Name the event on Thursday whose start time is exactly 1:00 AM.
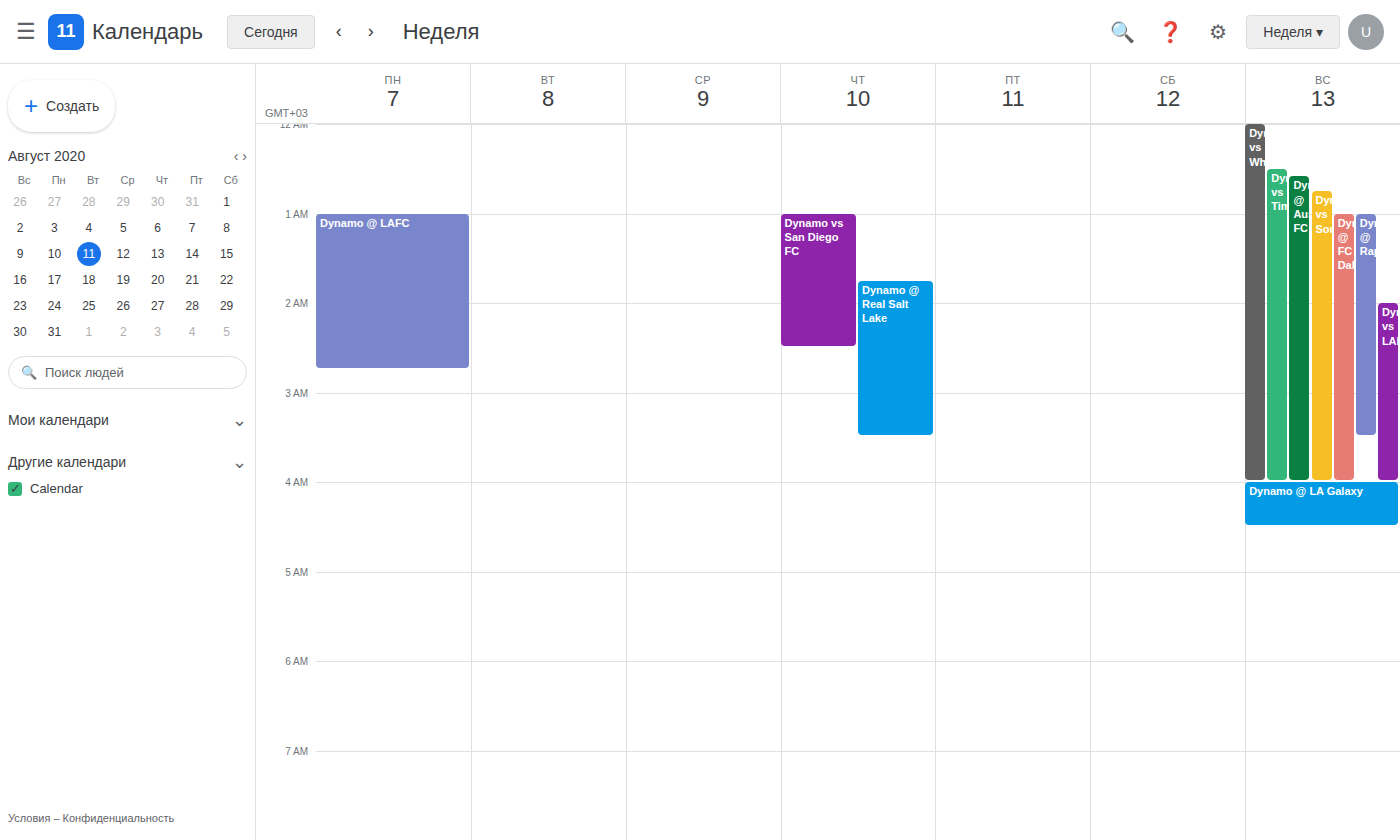
"Dynamo vs San Diego FC"